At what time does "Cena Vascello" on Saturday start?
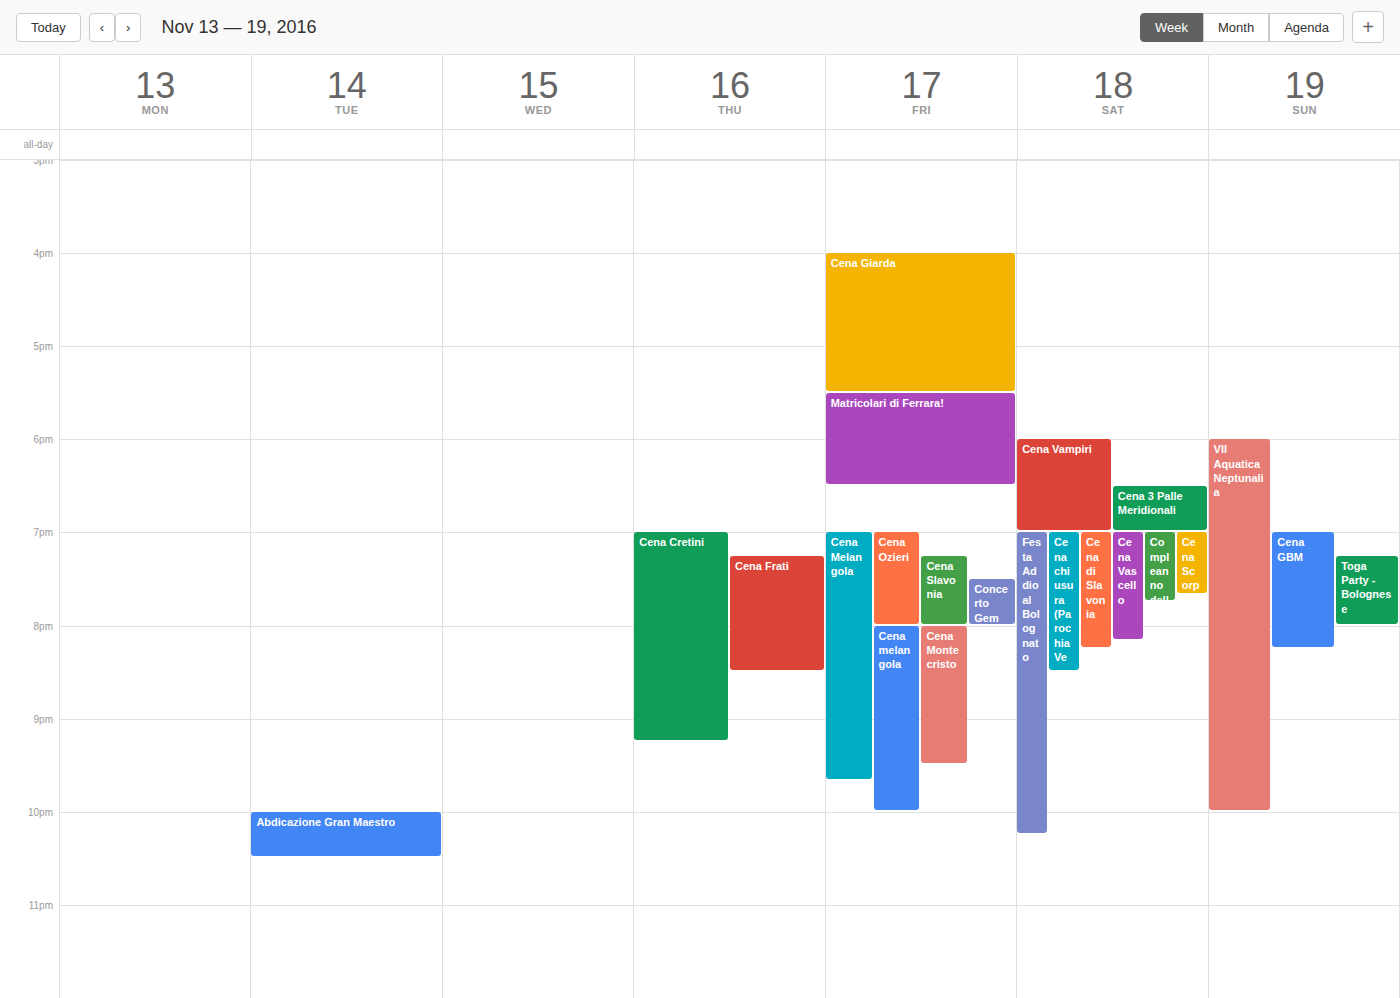
7:00 PM